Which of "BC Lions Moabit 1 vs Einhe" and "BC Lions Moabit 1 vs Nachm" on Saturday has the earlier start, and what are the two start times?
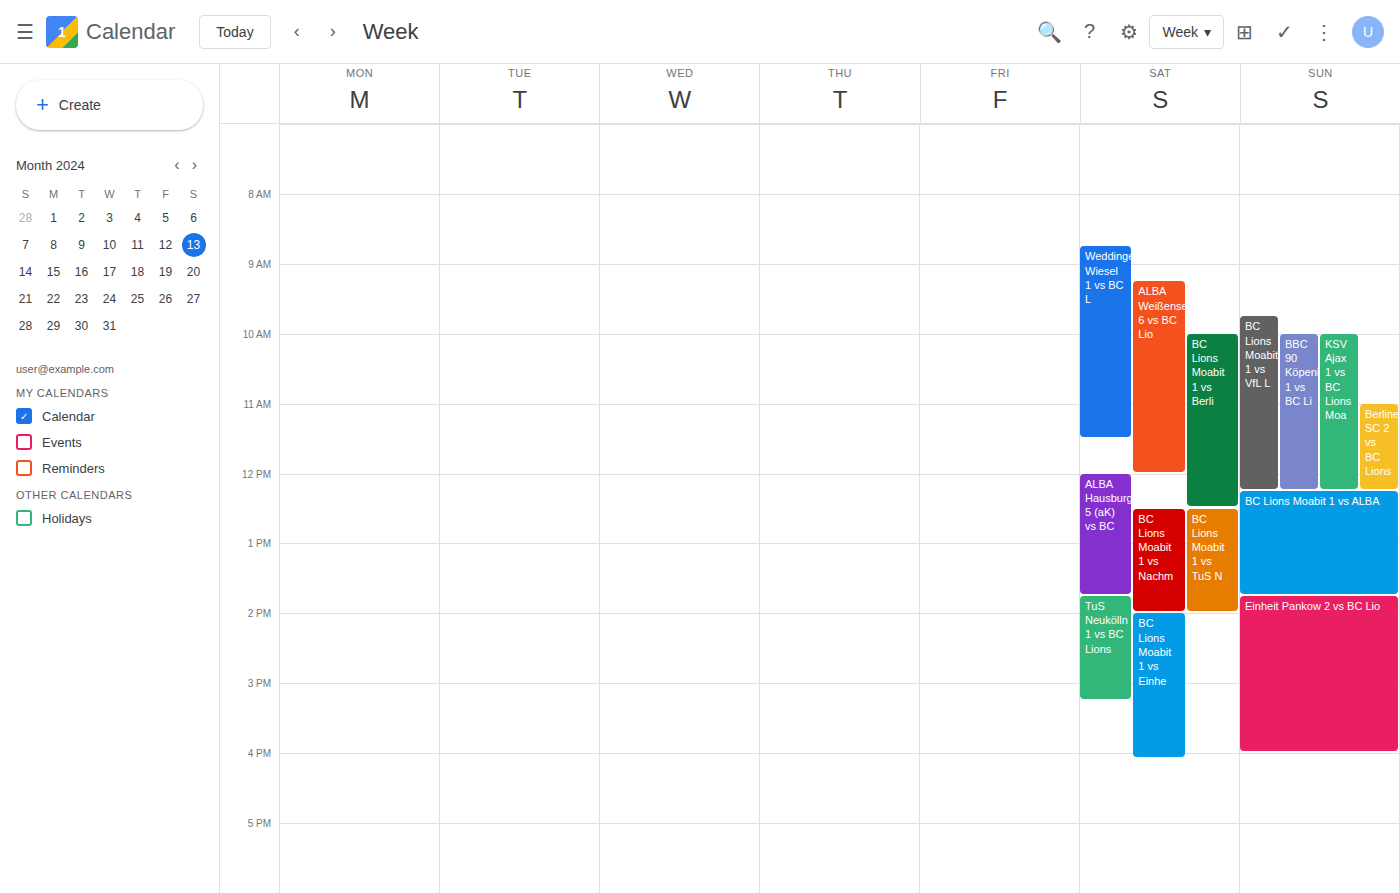
"BC Lions Moabit 1 vs Nachm" 12:30; "BC Lions Moabit 1 vs Einhe" 14:00.